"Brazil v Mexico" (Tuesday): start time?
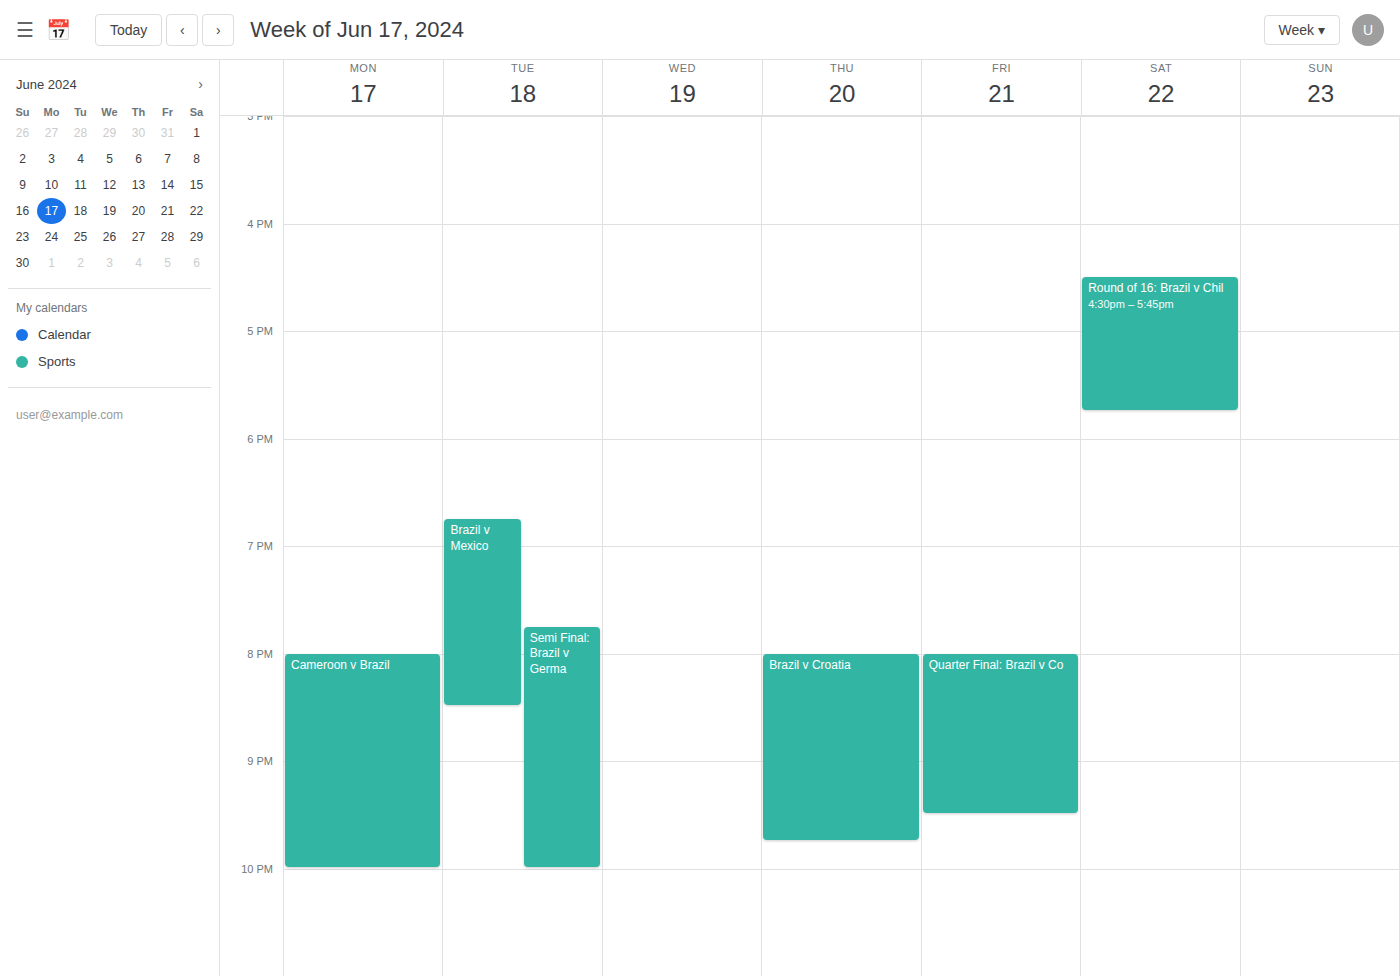
6:45 PM